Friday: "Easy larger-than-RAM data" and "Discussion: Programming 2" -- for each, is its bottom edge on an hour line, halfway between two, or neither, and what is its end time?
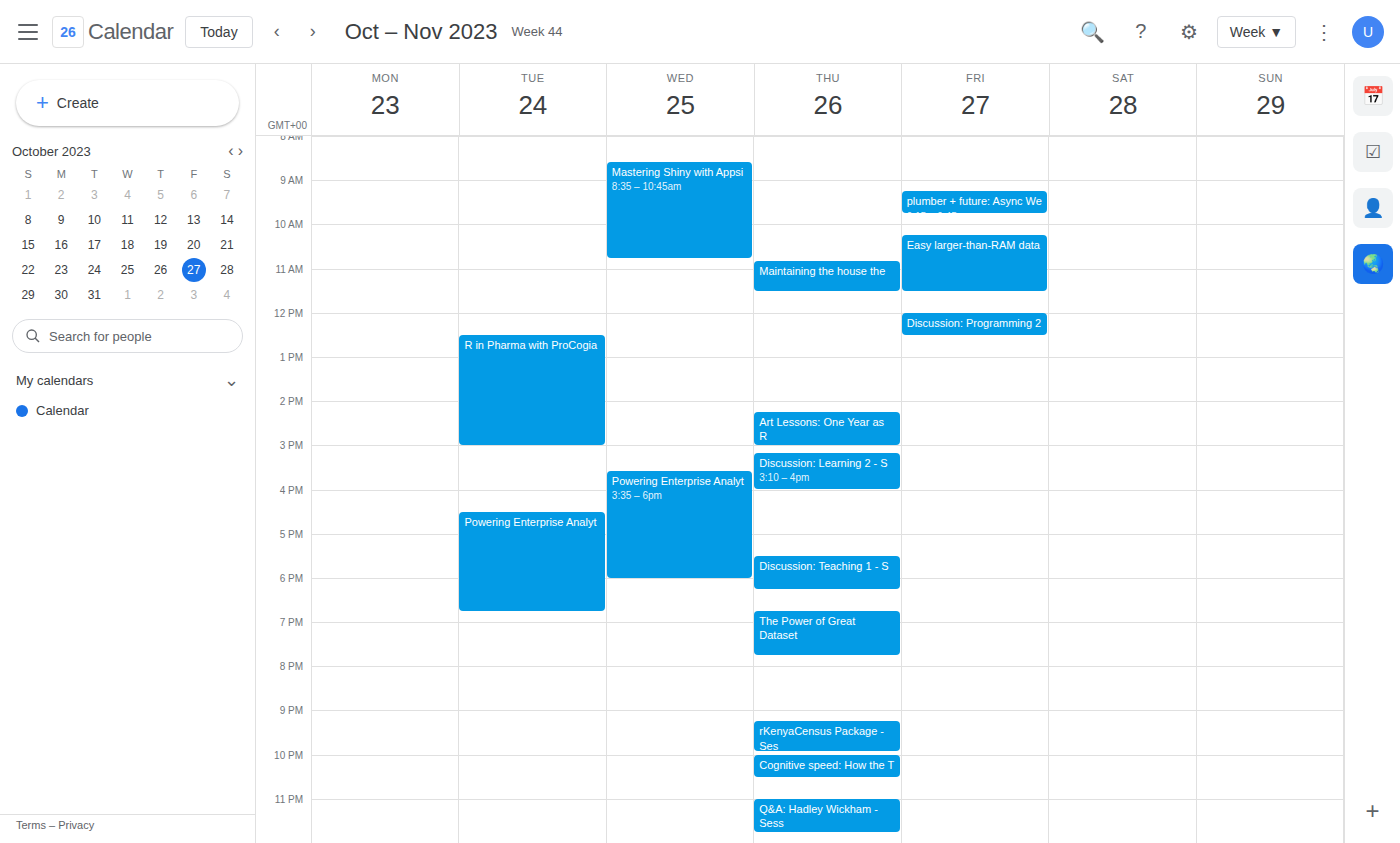
"Easy larger-than-RAM data": 11:30 AM, halfway between the 11 AM and 12 PM lines. "Discussion: Programming 2": 12:30 PM, halfway between the 12 PM and 1 PM lines.